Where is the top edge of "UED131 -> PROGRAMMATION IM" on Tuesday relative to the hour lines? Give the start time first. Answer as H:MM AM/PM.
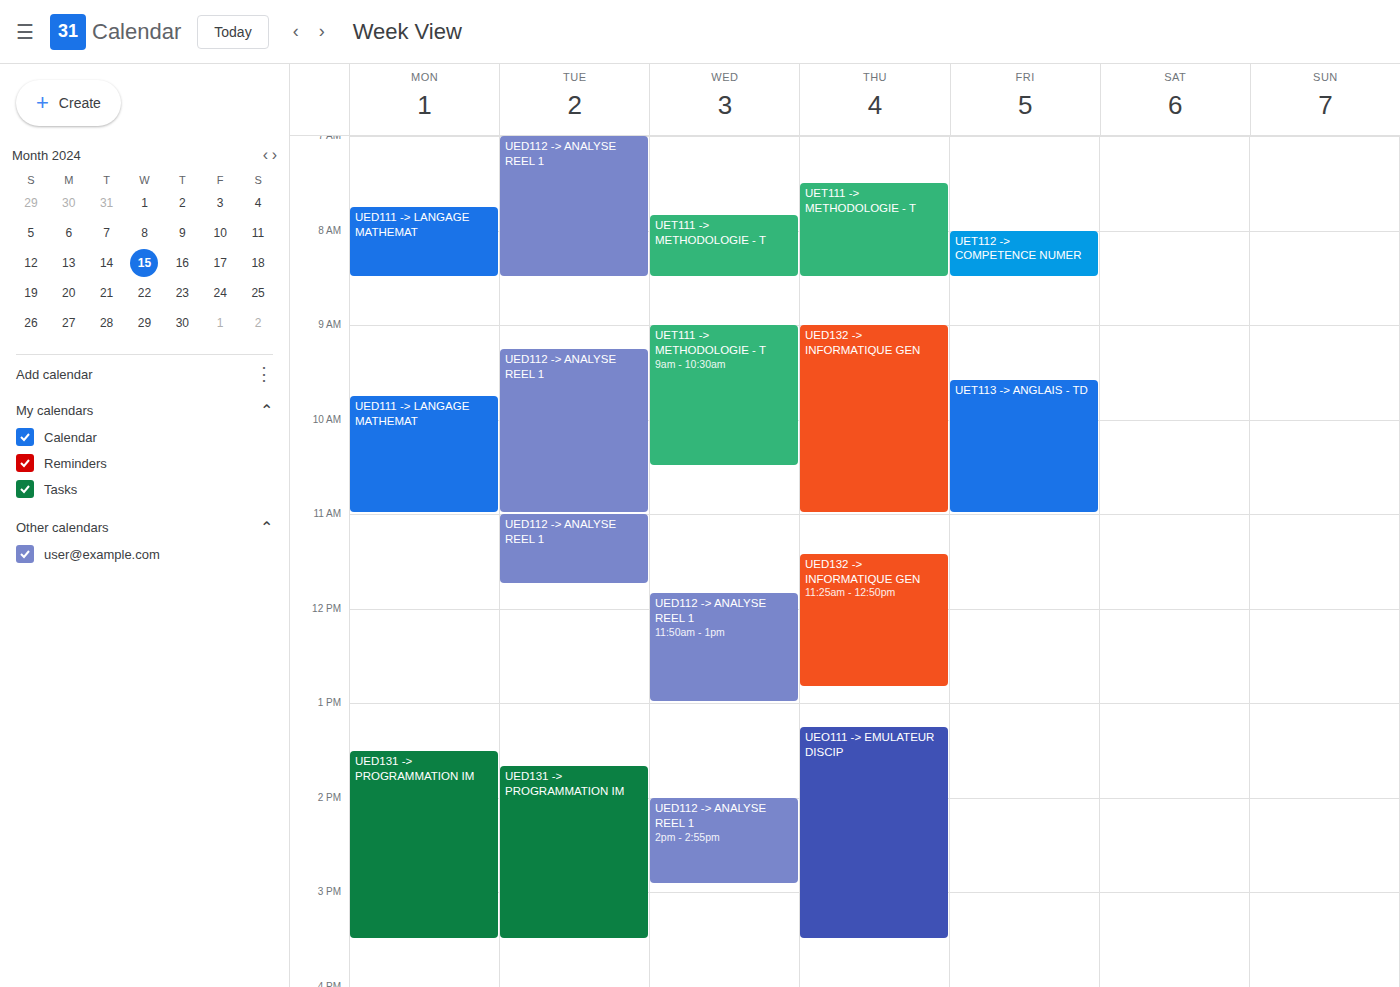
1:40 PM -- neither: 40 minutes below the 1 PM line and 20 minutes above the 2 PM line.